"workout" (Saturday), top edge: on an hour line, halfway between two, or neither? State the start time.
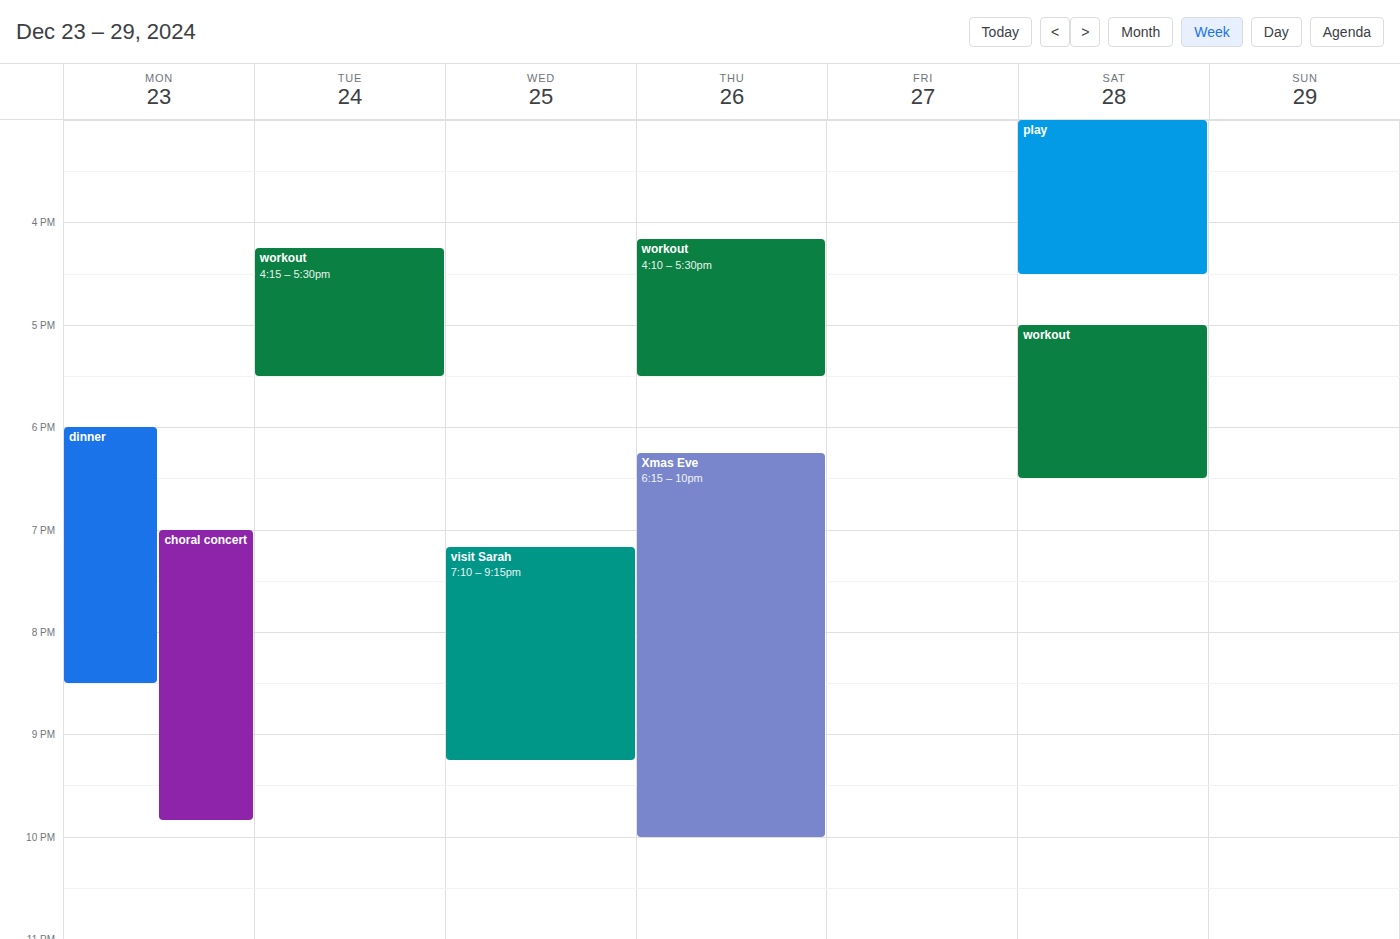
5:00 PM -- exactly on the 5 PM line.